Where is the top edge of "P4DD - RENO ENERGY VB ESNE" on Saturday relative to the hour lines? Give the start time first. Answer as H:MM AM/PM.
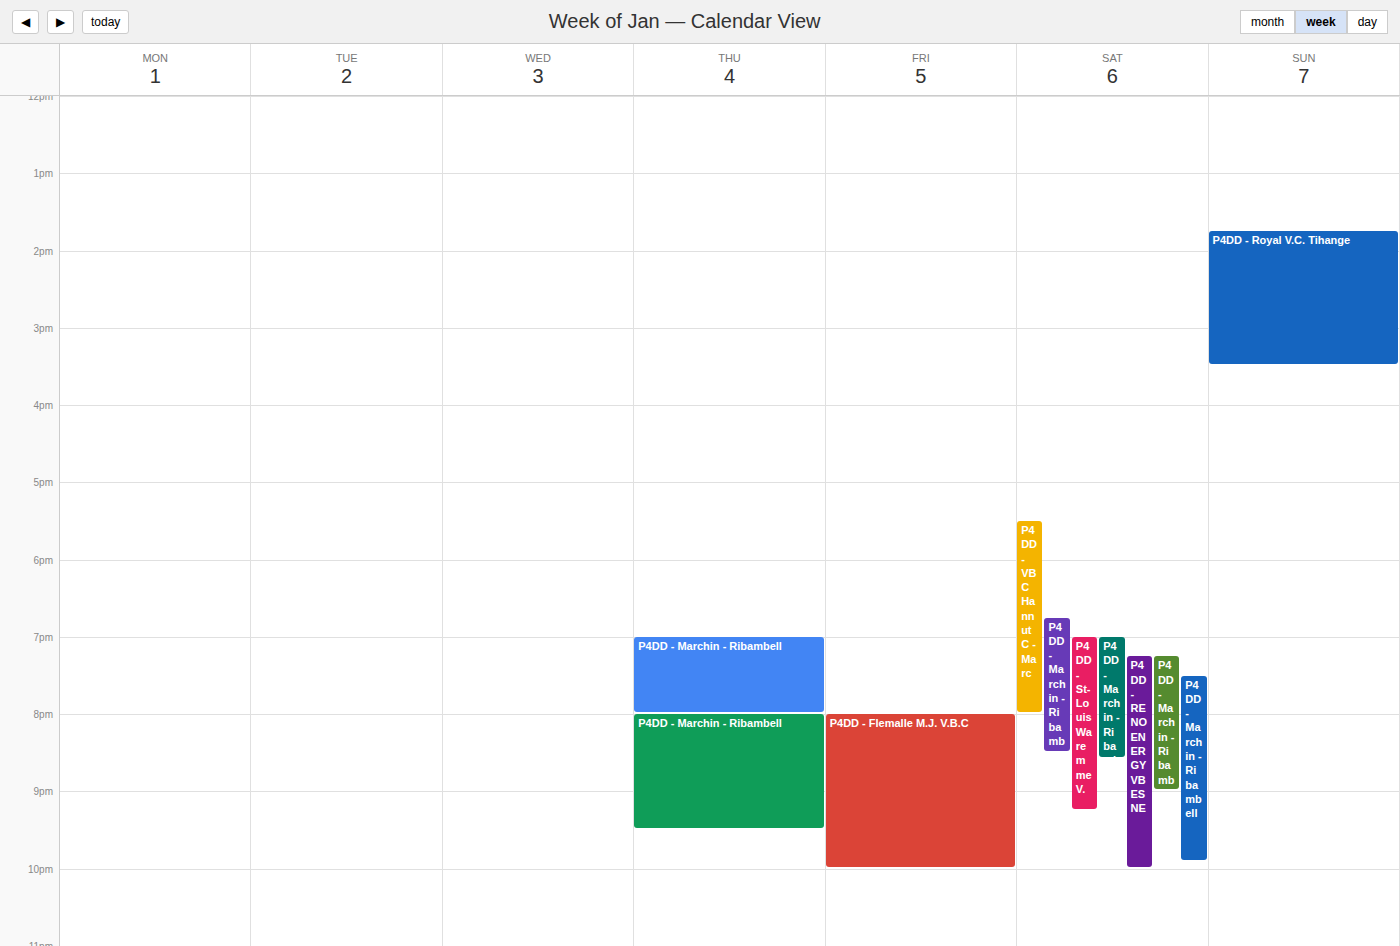
7:15 PM -- neither: a quarter of the way from the 7 PM line to the 8 PM line.